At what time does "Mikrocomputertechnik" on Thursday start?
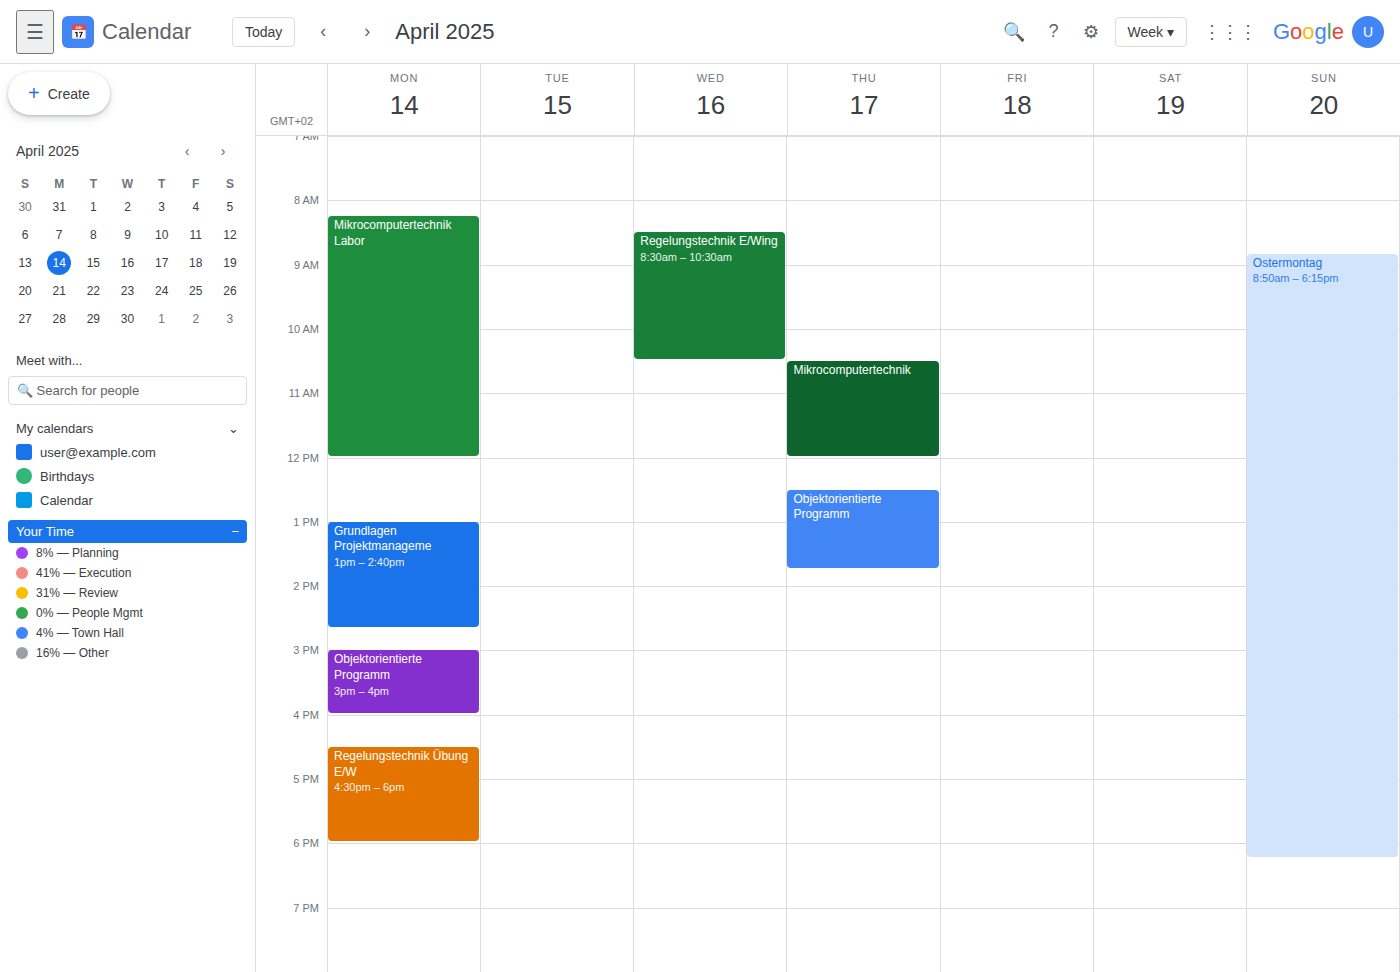
10:30 AM